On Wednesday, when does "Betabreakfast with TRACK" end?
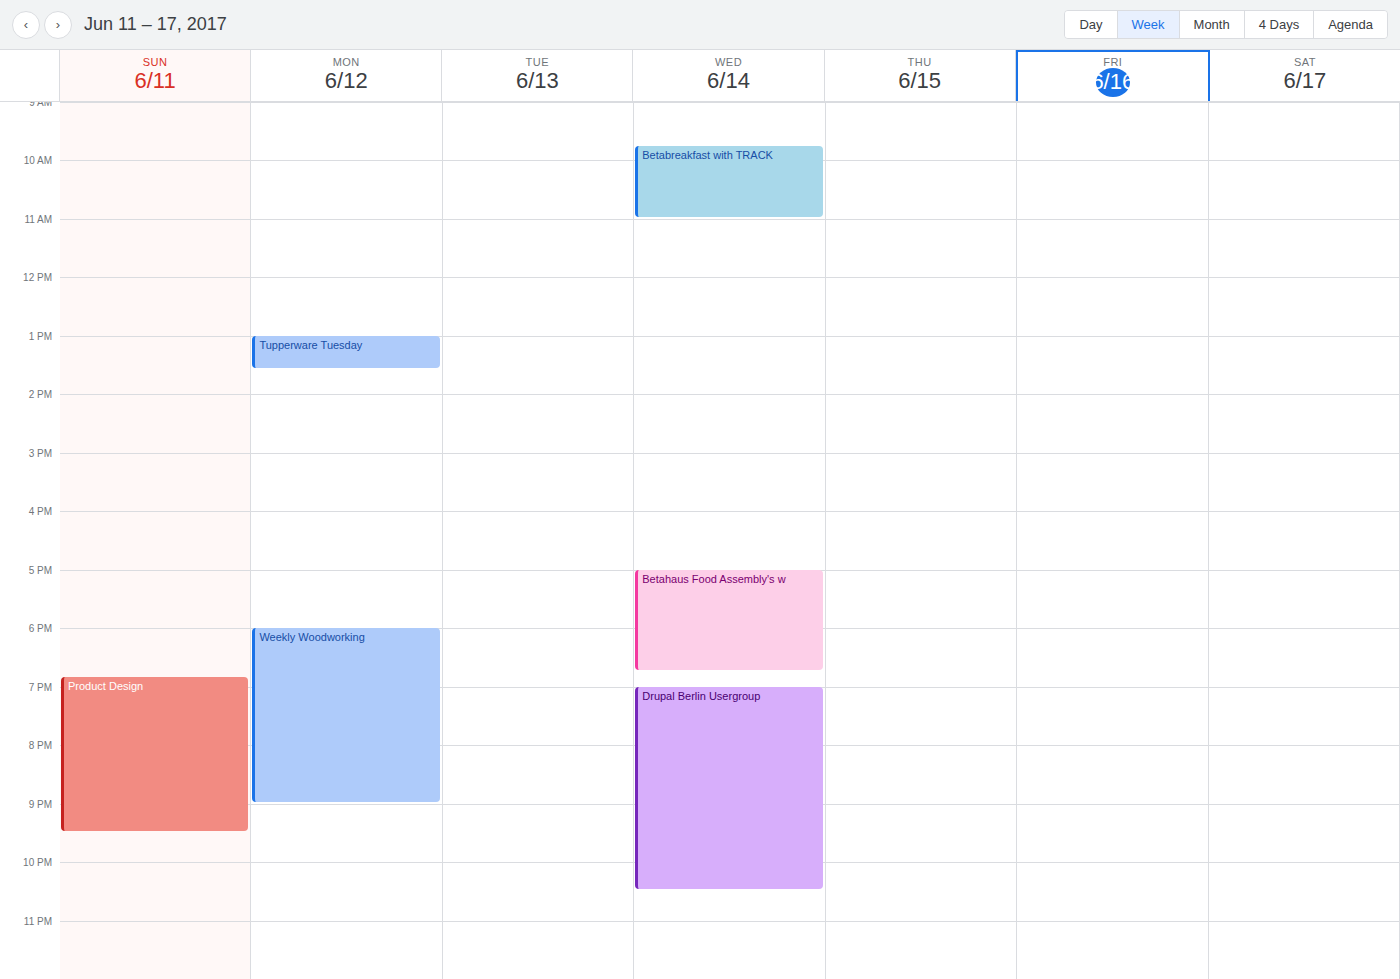
11:00